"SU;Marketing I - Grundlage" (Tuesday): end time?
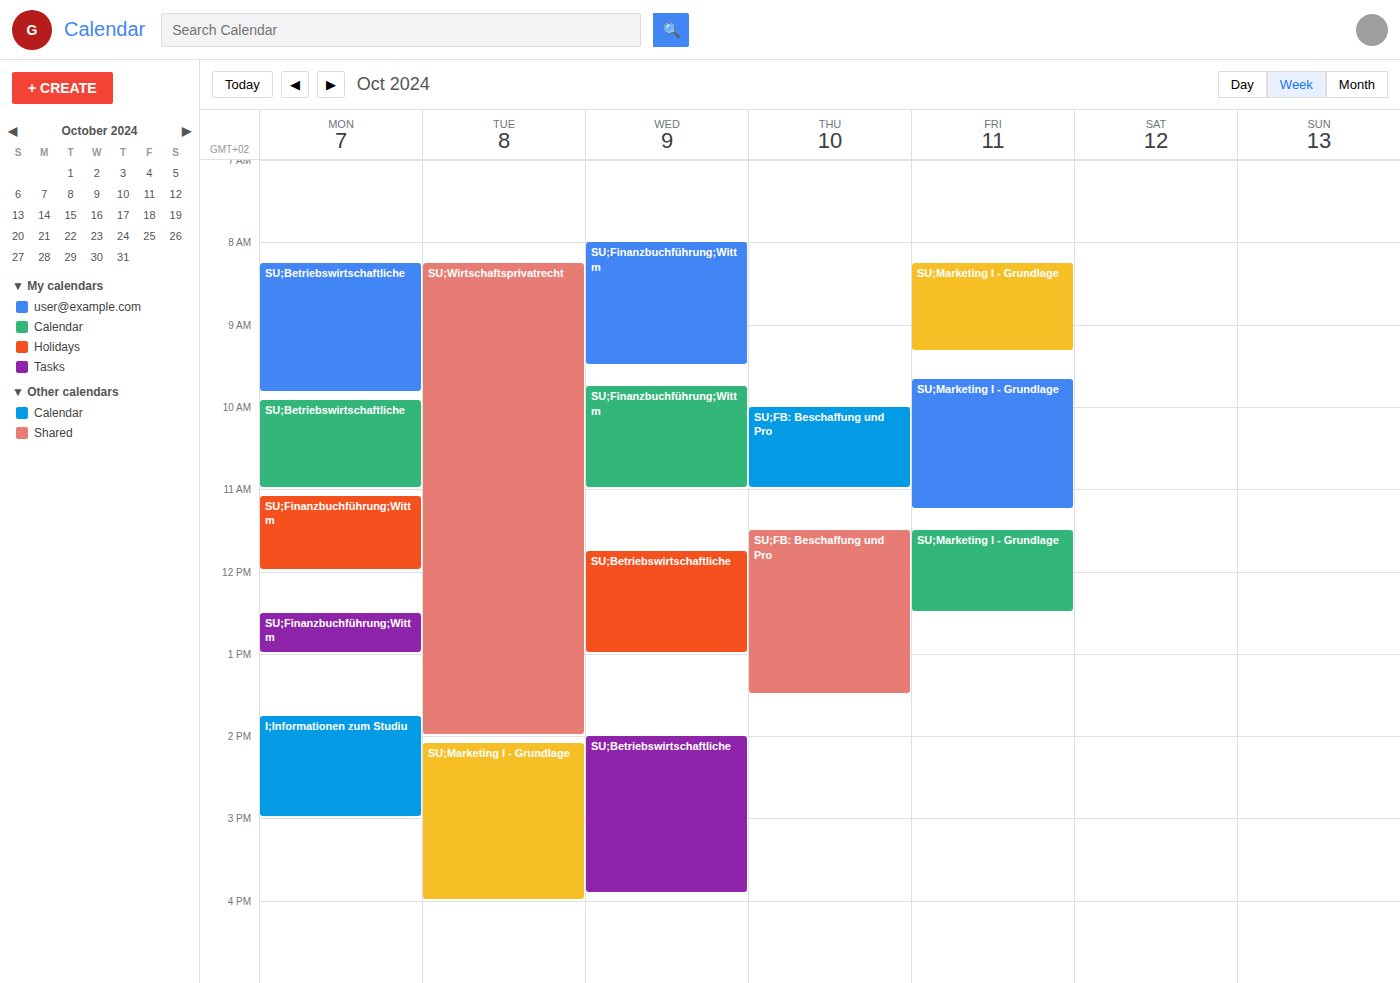
4:00 PM